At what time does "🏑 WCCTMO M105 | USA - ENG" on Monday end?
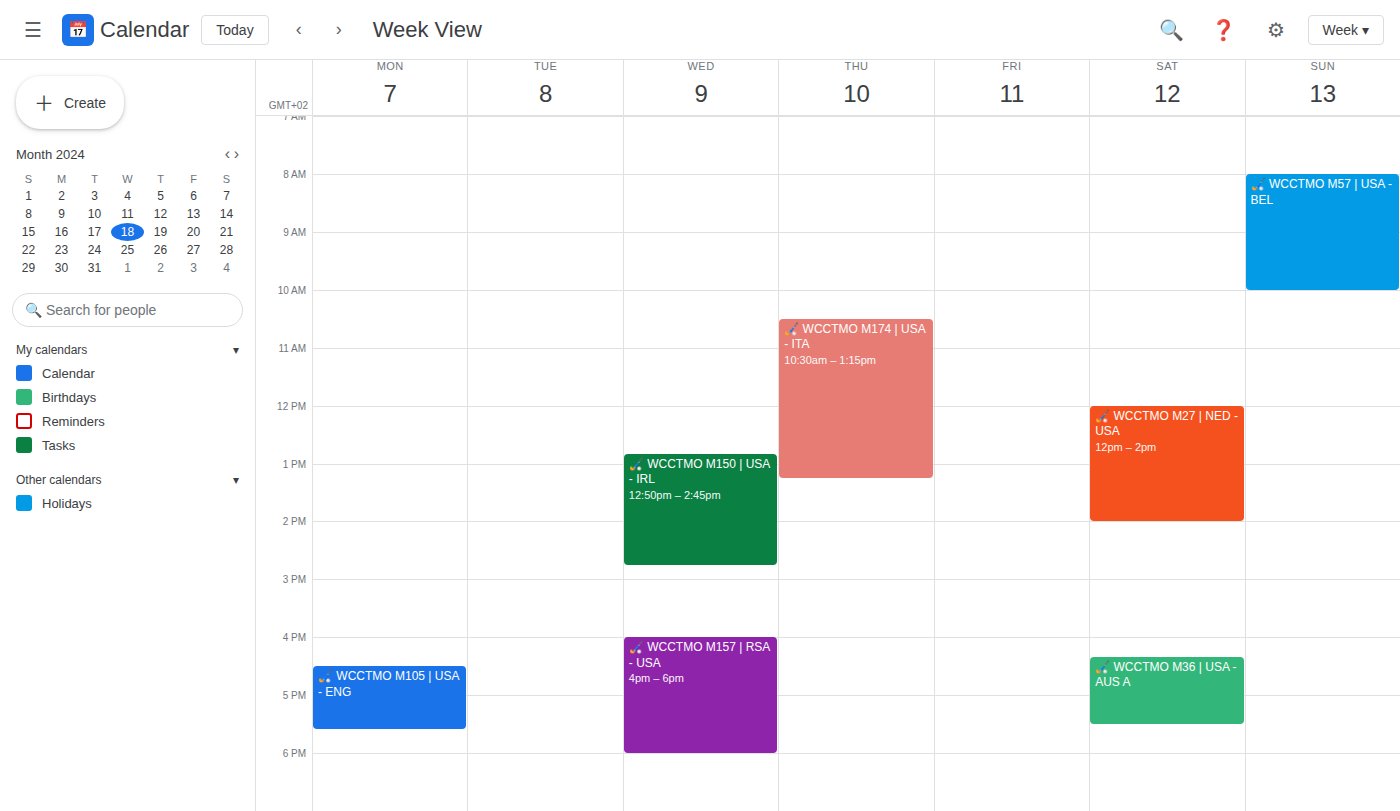
5:35 PM